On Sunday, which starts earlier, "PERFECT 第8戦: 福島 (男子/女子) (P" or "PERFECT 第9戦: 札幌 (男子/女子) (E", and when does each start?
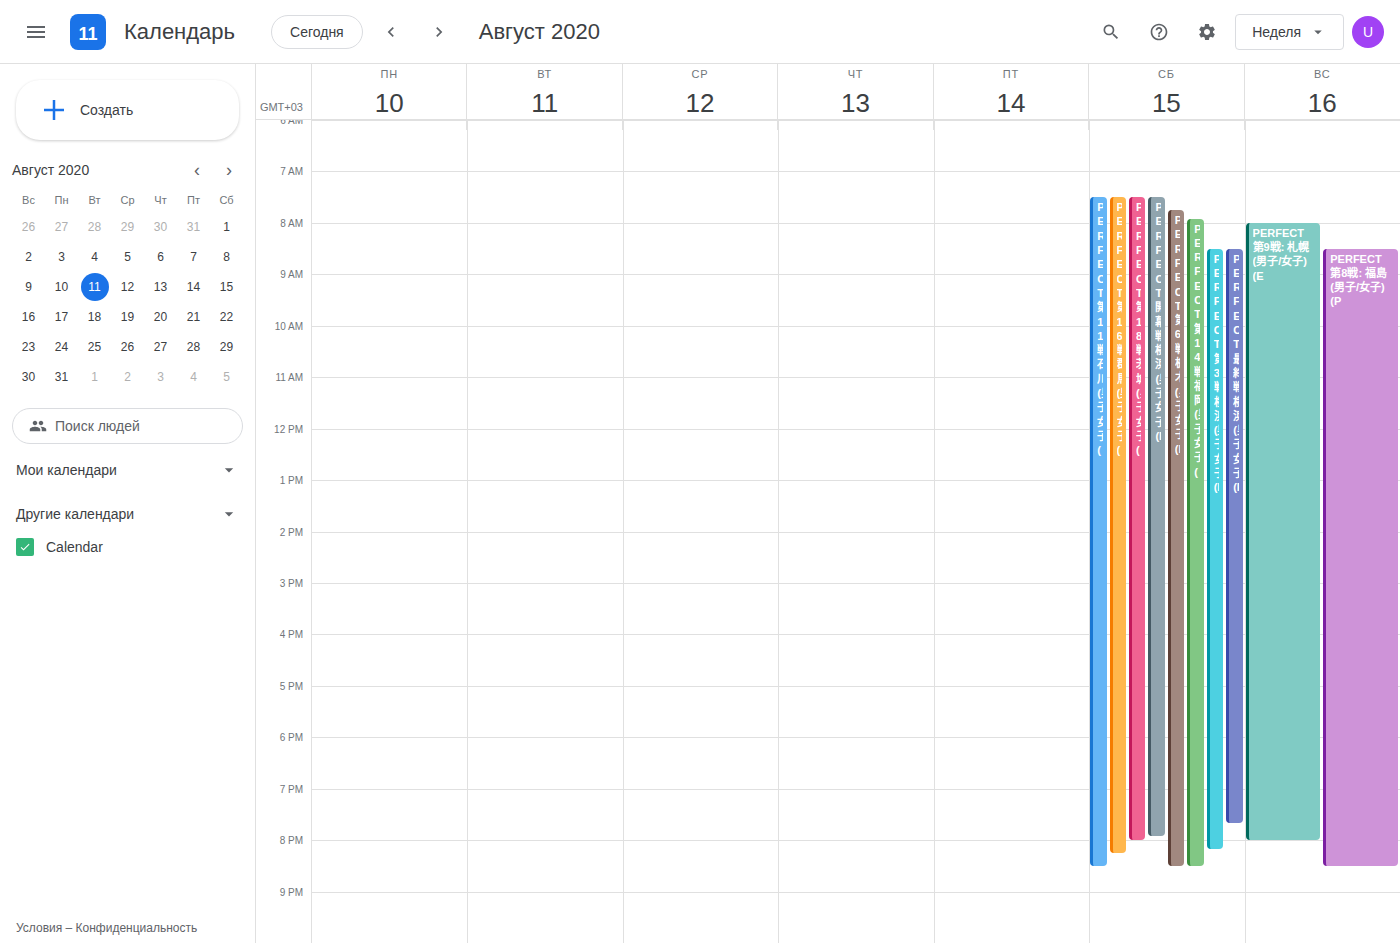
"PERFECT 第9戦: 札幌 (男子/女子) (E" 8:00 AM; "PERFECT 第8戦: 福島 (男子/女子) (P" 8:30 AM.